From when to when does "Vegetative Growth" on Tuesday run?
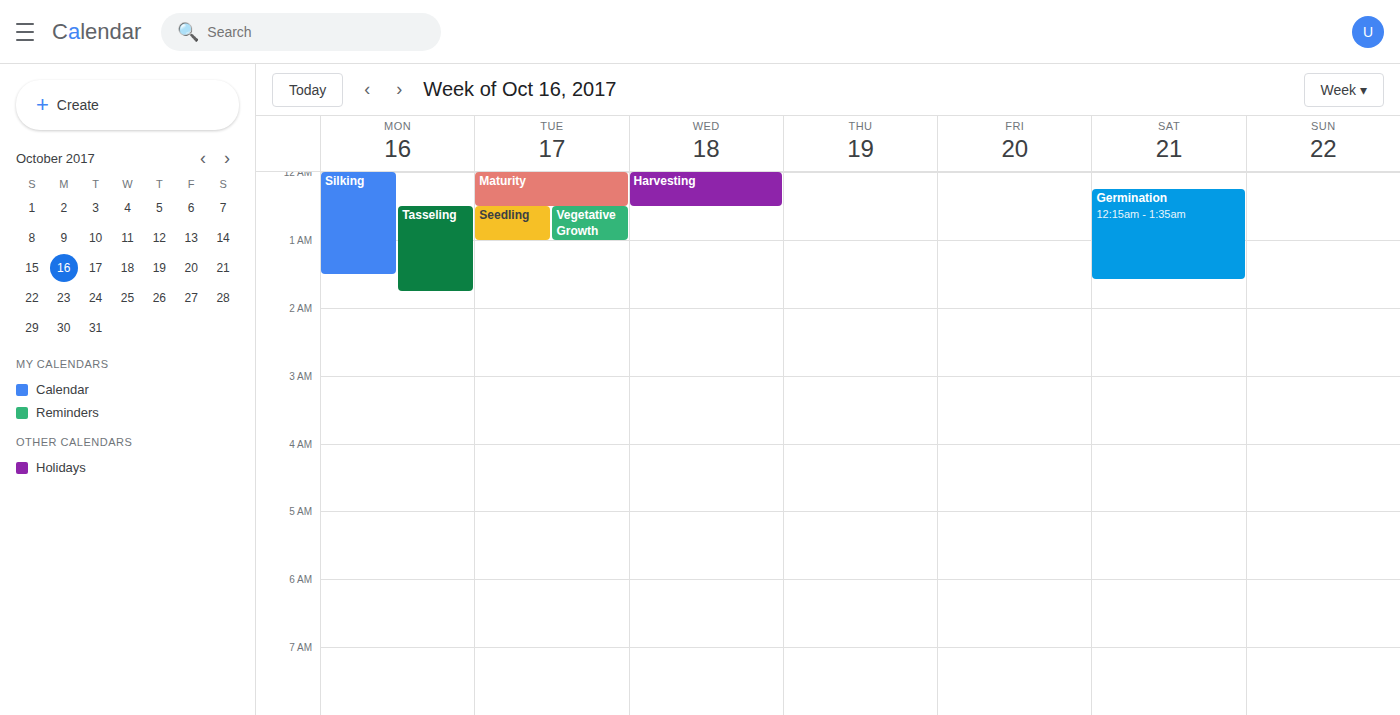
12:30 AM to 1:00 AM